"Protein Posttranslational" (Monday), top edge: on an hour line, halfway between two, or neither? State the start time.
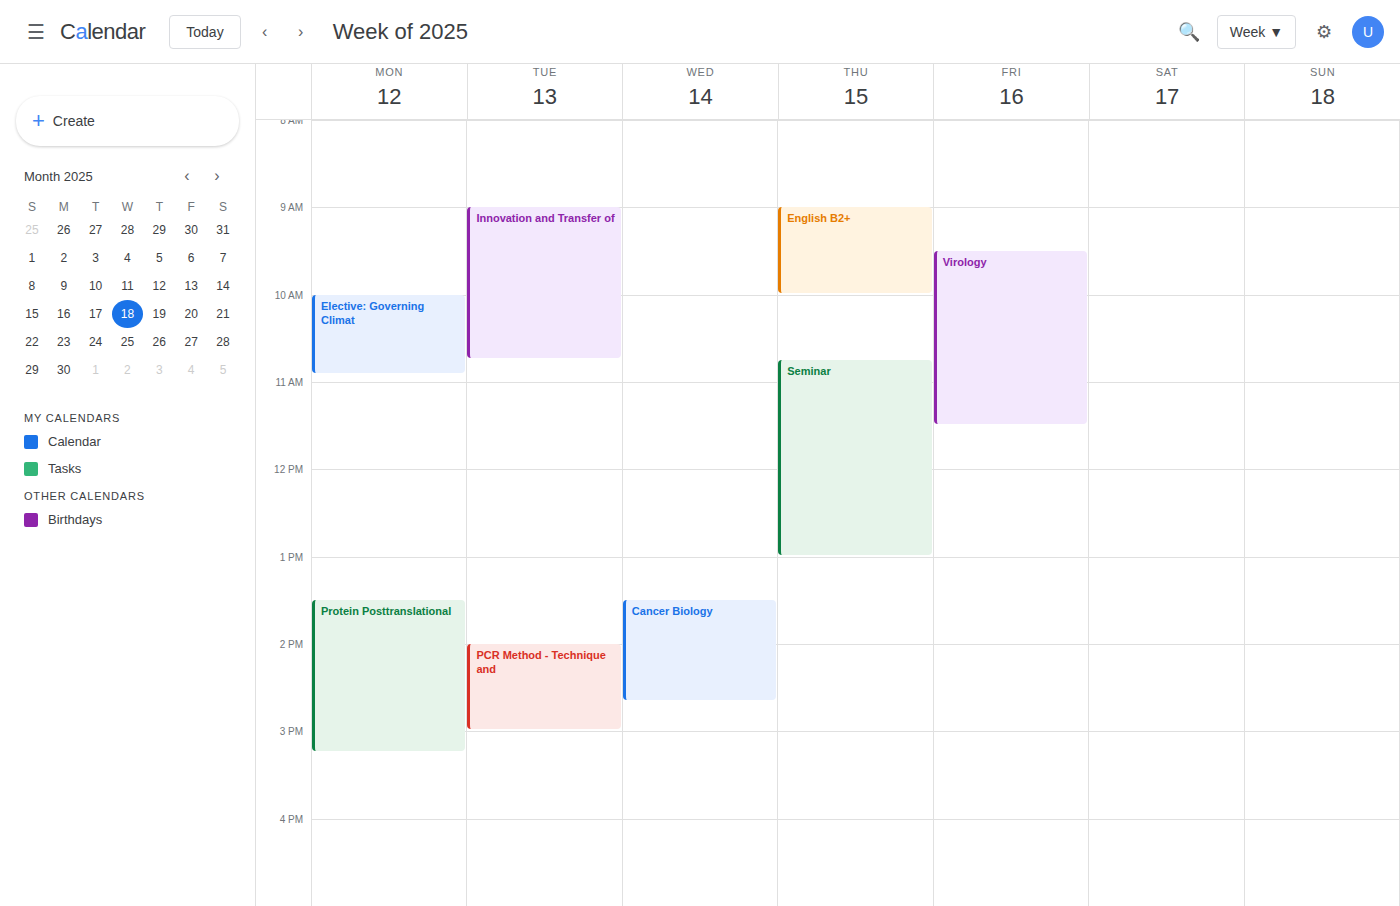
1:30 PM -- halfway between the 1 PM and 2 PM lines.